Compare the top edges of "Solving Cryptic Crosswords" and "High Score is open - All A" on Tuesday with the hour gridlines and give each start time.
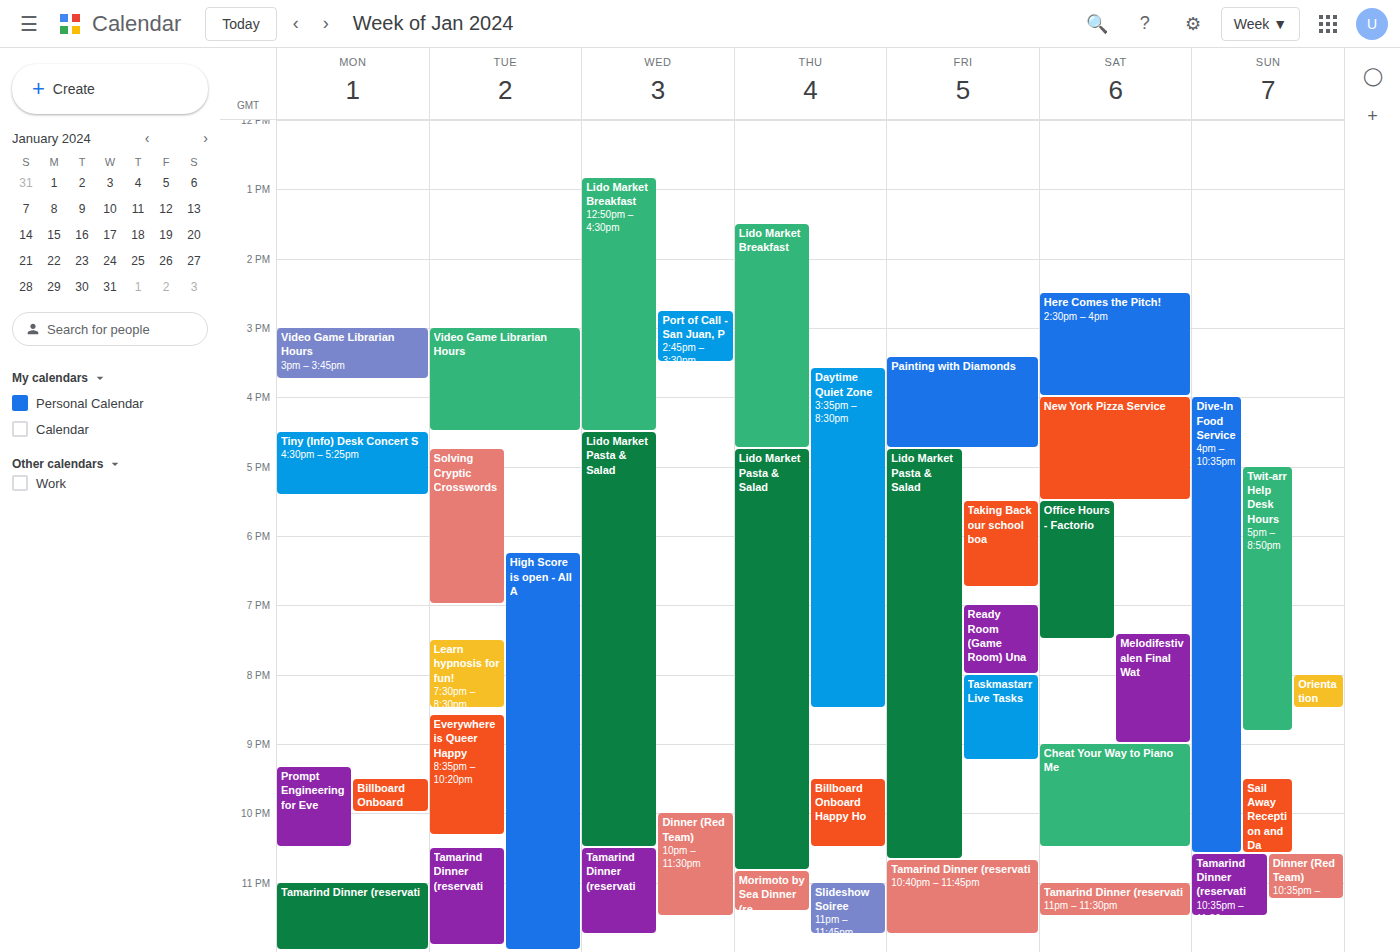
"Solving Cryptic Crosswords": 4:45 PM, neither: three quarters of the way from the 4 PM line to the 5 PM line. "High Score is open - All A": 6:15 PM, neither: a quarter of the way from the 6 PM line to the 7 PM line.